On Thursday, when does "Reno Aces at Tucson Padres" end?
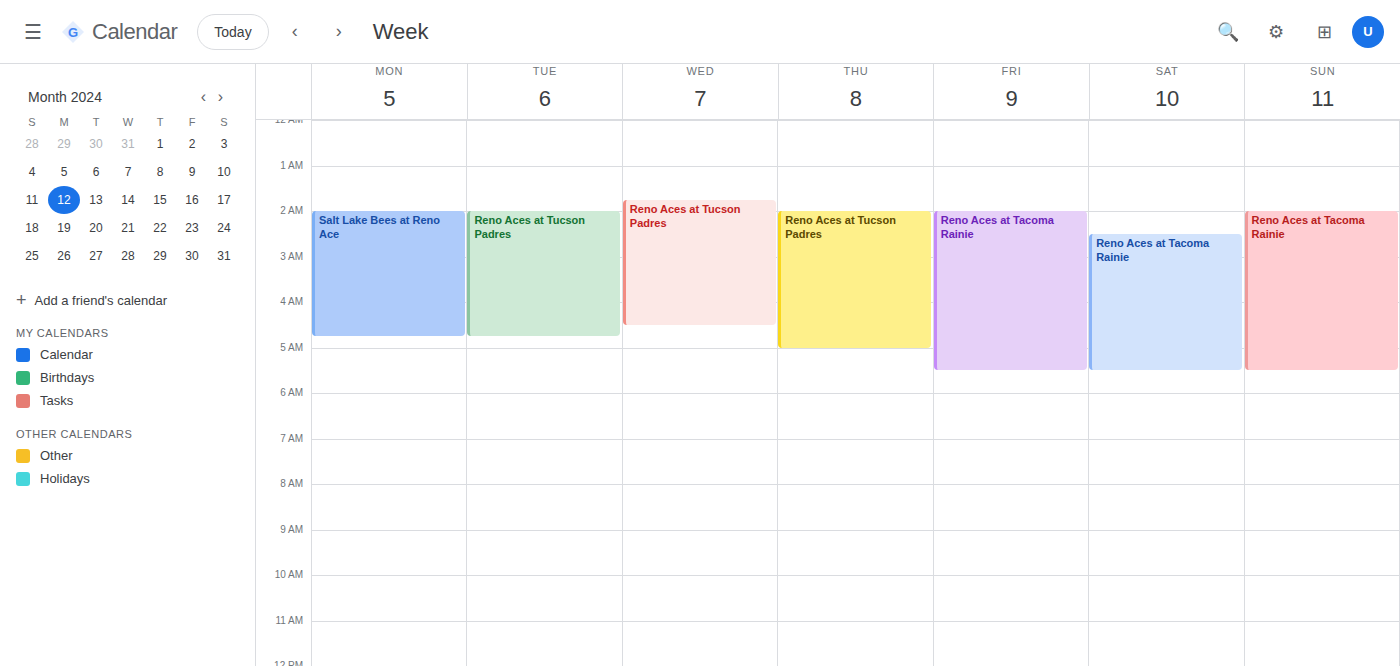
5:00 AM